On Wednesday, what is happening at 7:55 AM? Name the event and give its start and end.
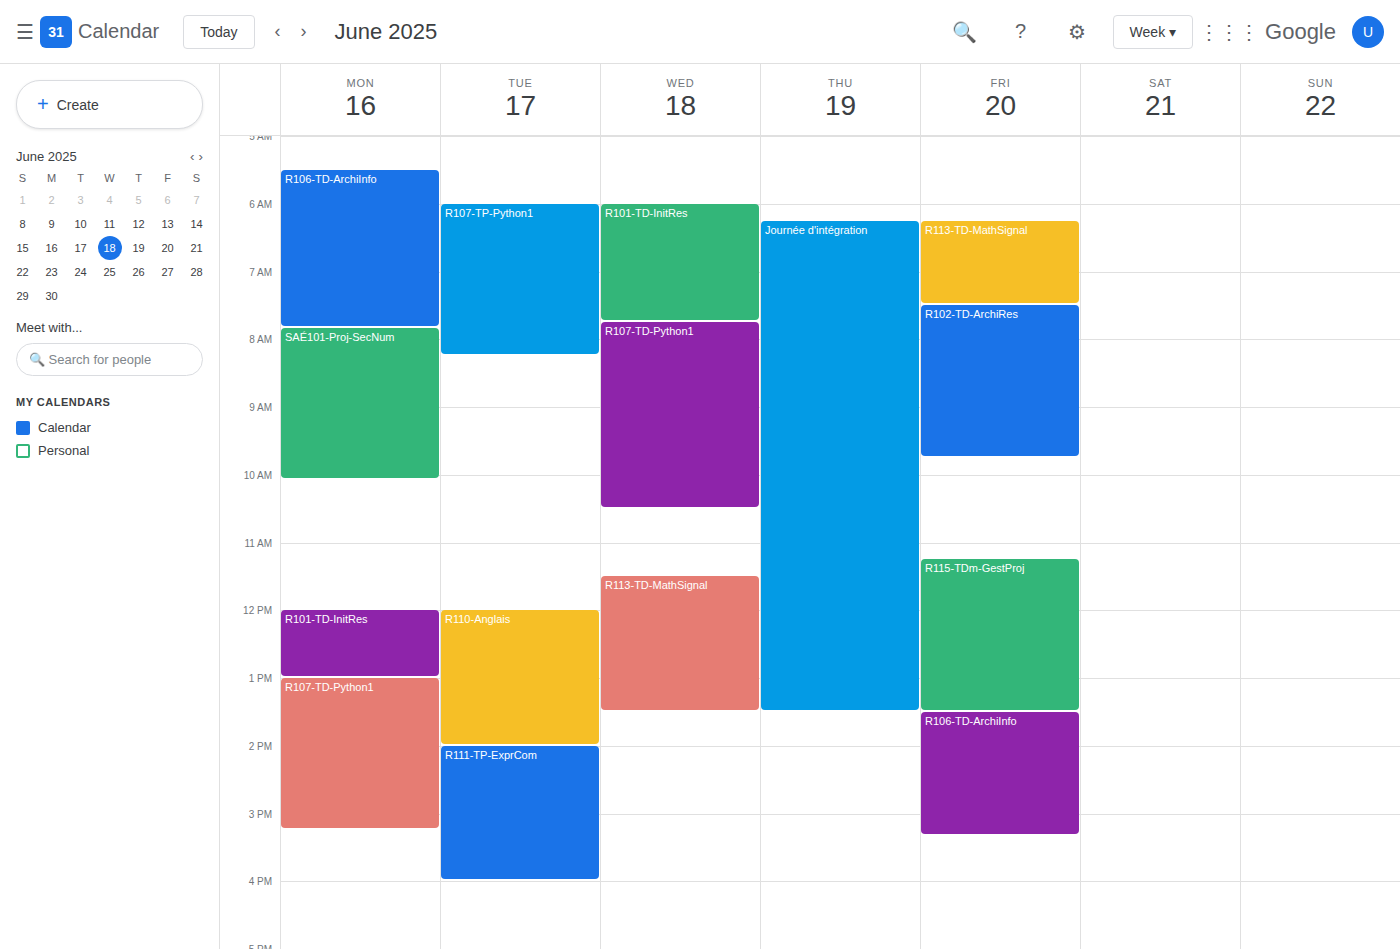
"R107-TD-Python1", 7:45 AM to 10:30 AM